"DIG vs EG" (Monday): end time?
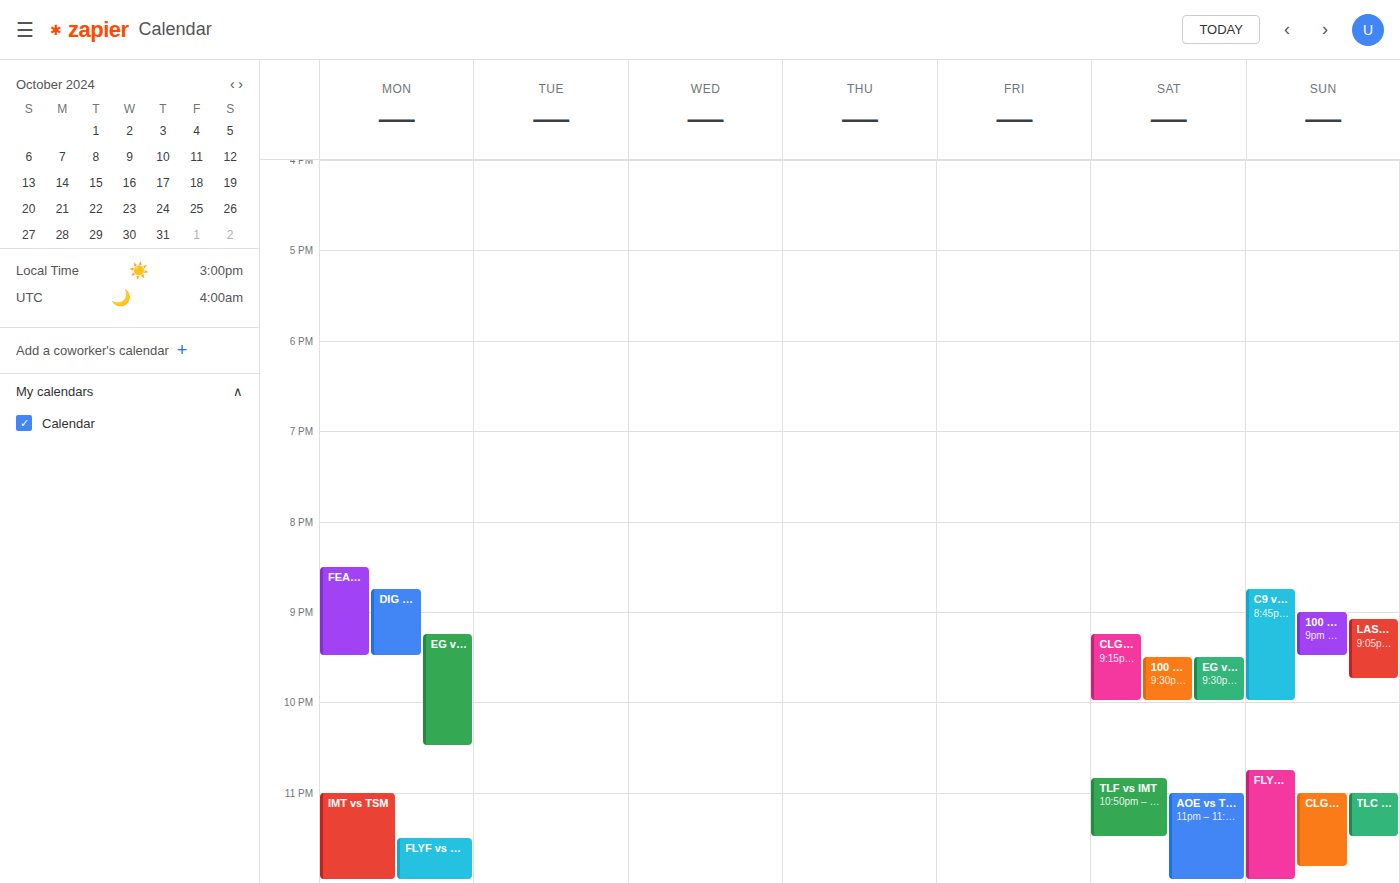
9:30 PM